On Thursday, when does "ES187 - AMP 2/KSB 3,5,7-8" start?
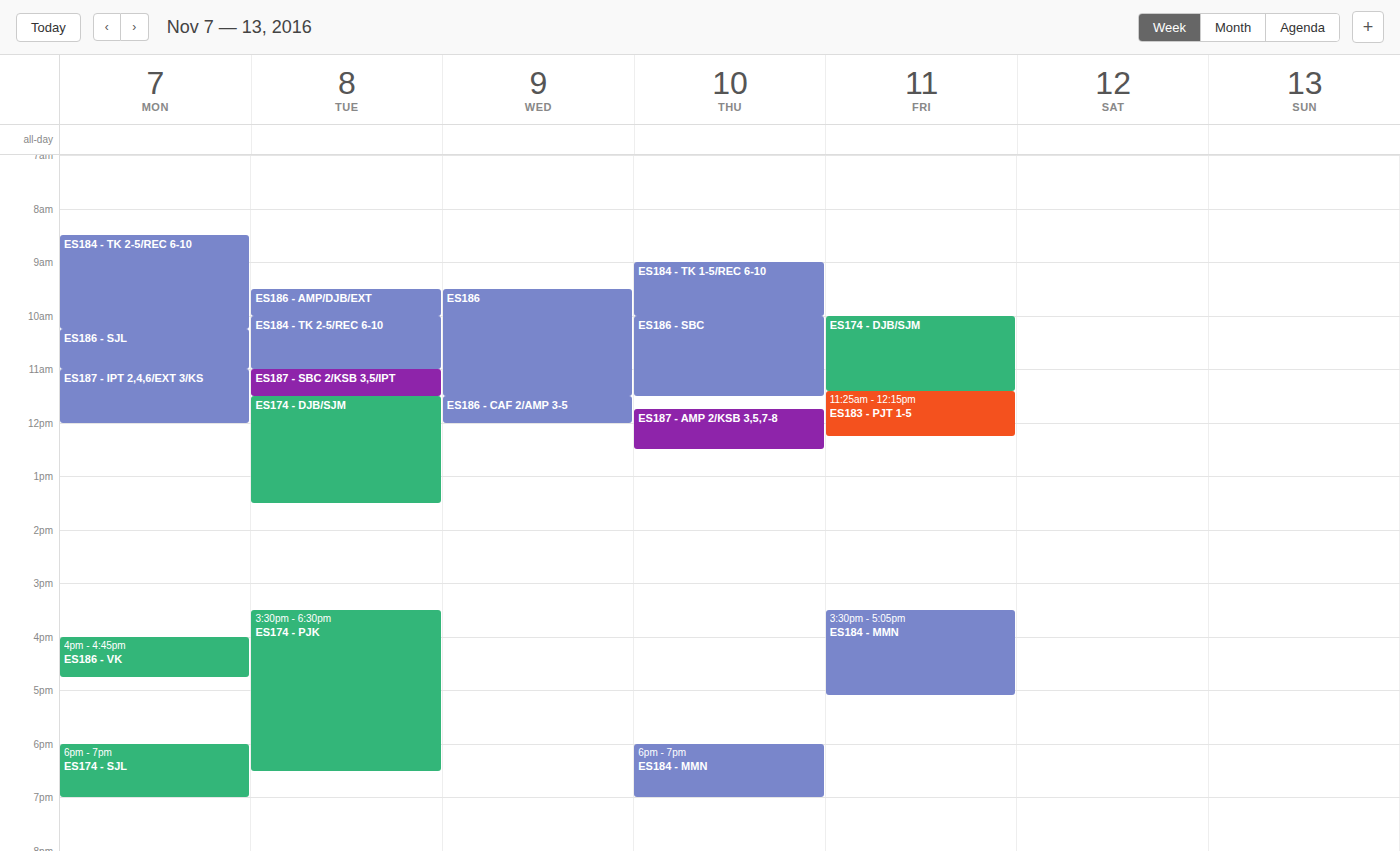
11:45 AM